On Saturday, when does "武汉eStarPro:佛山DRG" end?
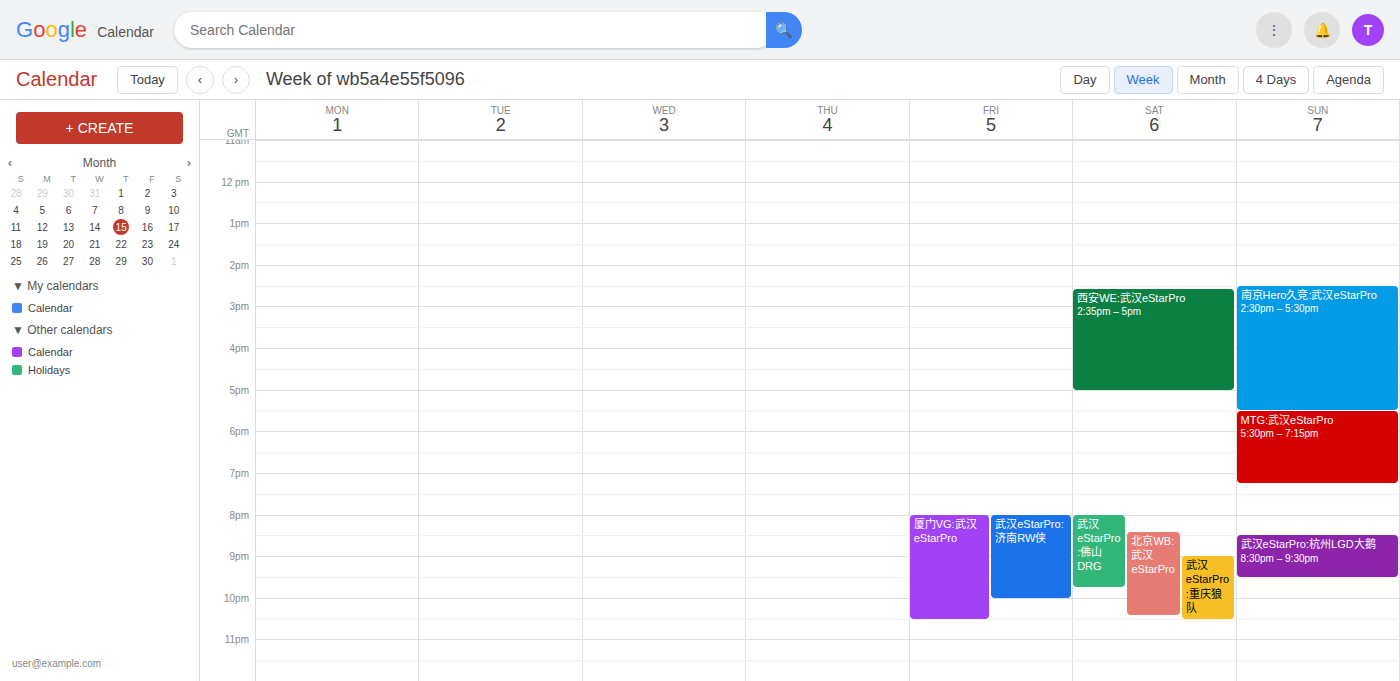
9:45 PM